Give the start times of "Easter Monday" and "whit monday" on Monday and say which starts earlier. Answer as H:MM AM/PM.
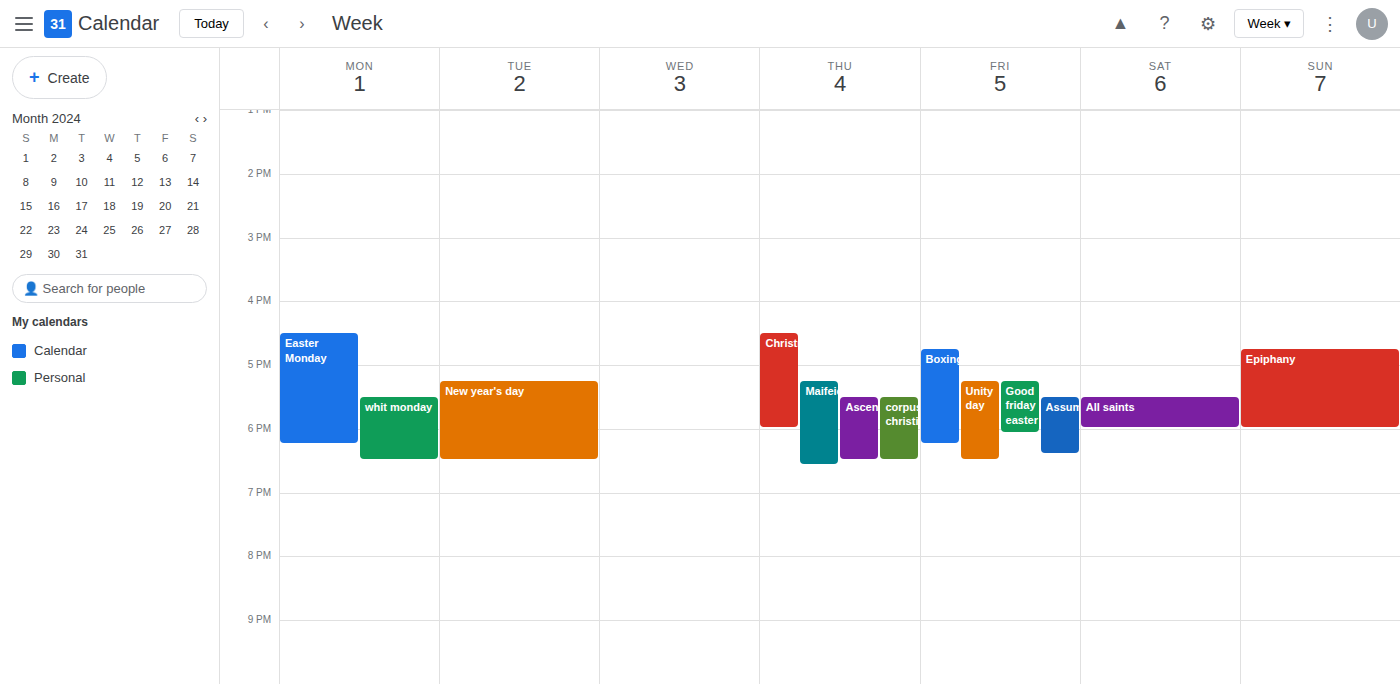
"Easter Monday" 4:30 PM; "whit monday" 5:30 PM.